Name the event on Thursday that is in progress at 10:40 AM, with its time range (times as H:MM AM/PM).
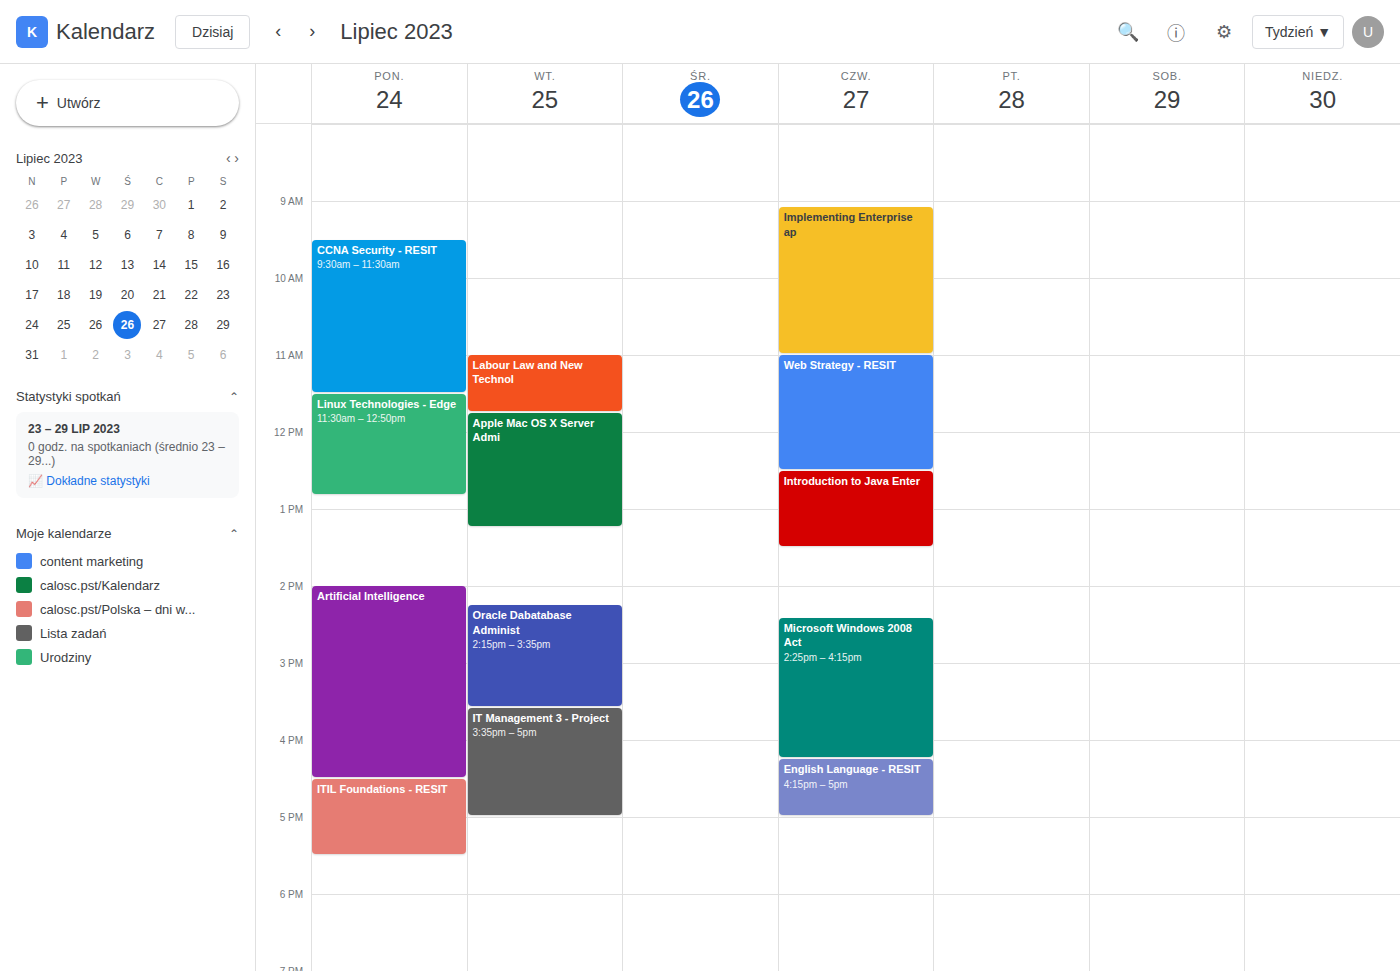
"Implementing Enterprise ap", 9:05 AM to 11:00 AM